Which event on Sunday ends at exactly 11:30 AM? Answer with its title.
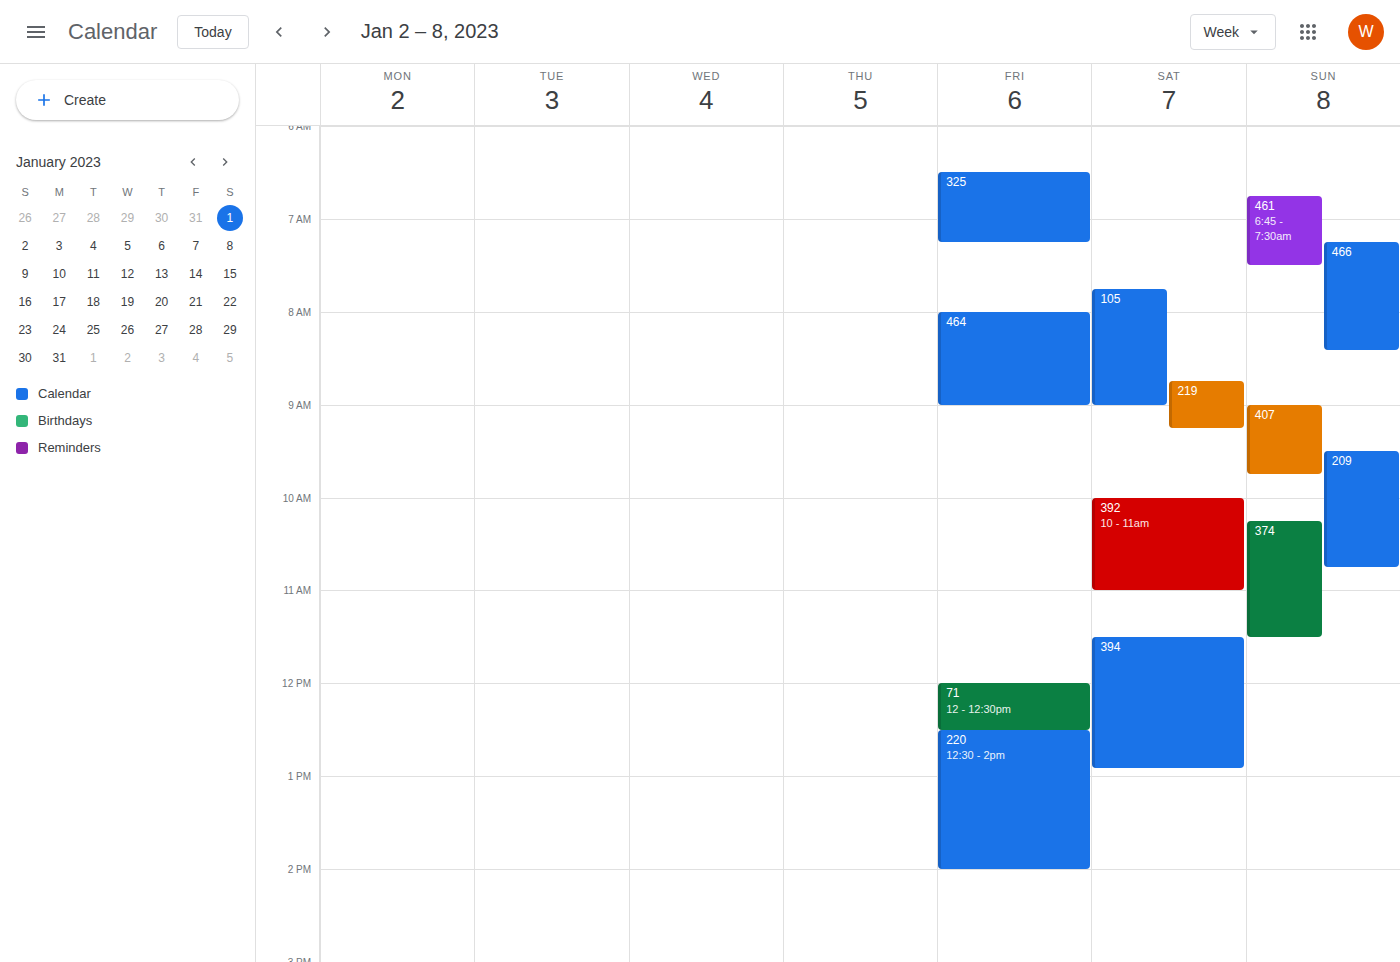
"374"